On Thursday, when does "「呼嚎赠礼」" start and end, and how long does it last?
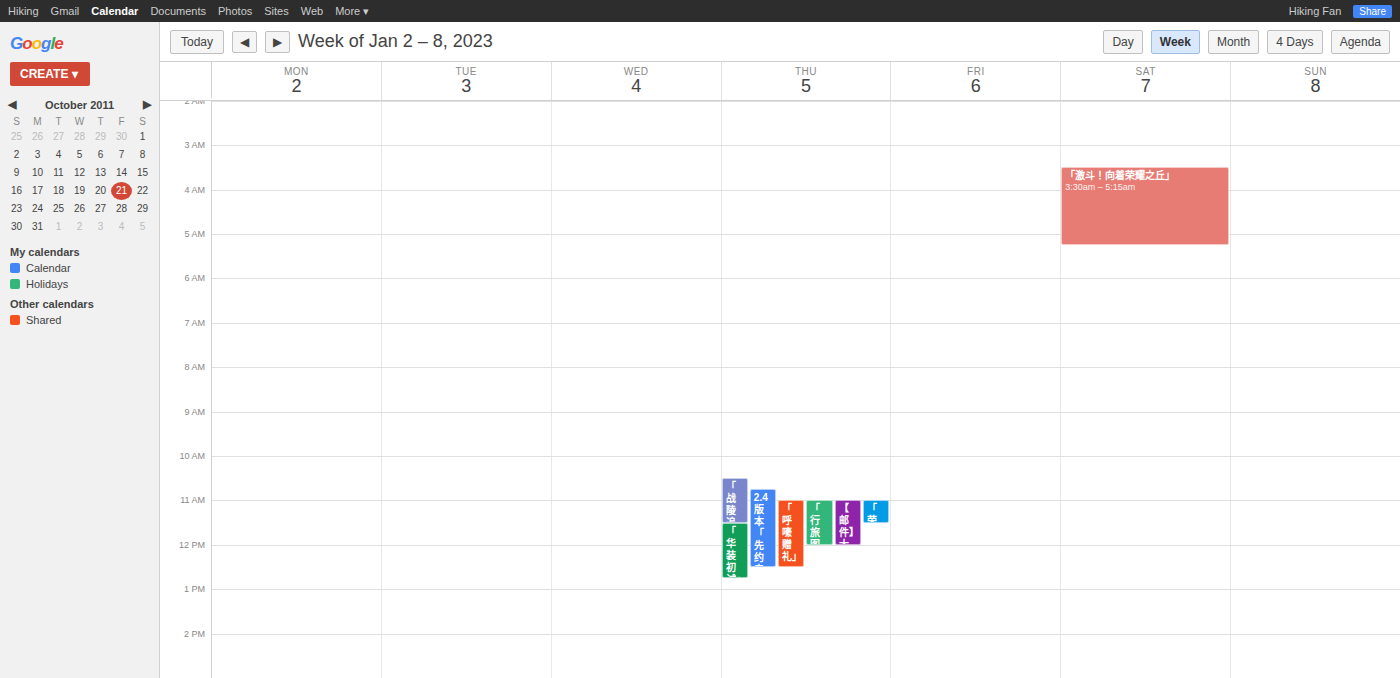
11:00 AM to 12:30 PM, 1 hour 30 minutes